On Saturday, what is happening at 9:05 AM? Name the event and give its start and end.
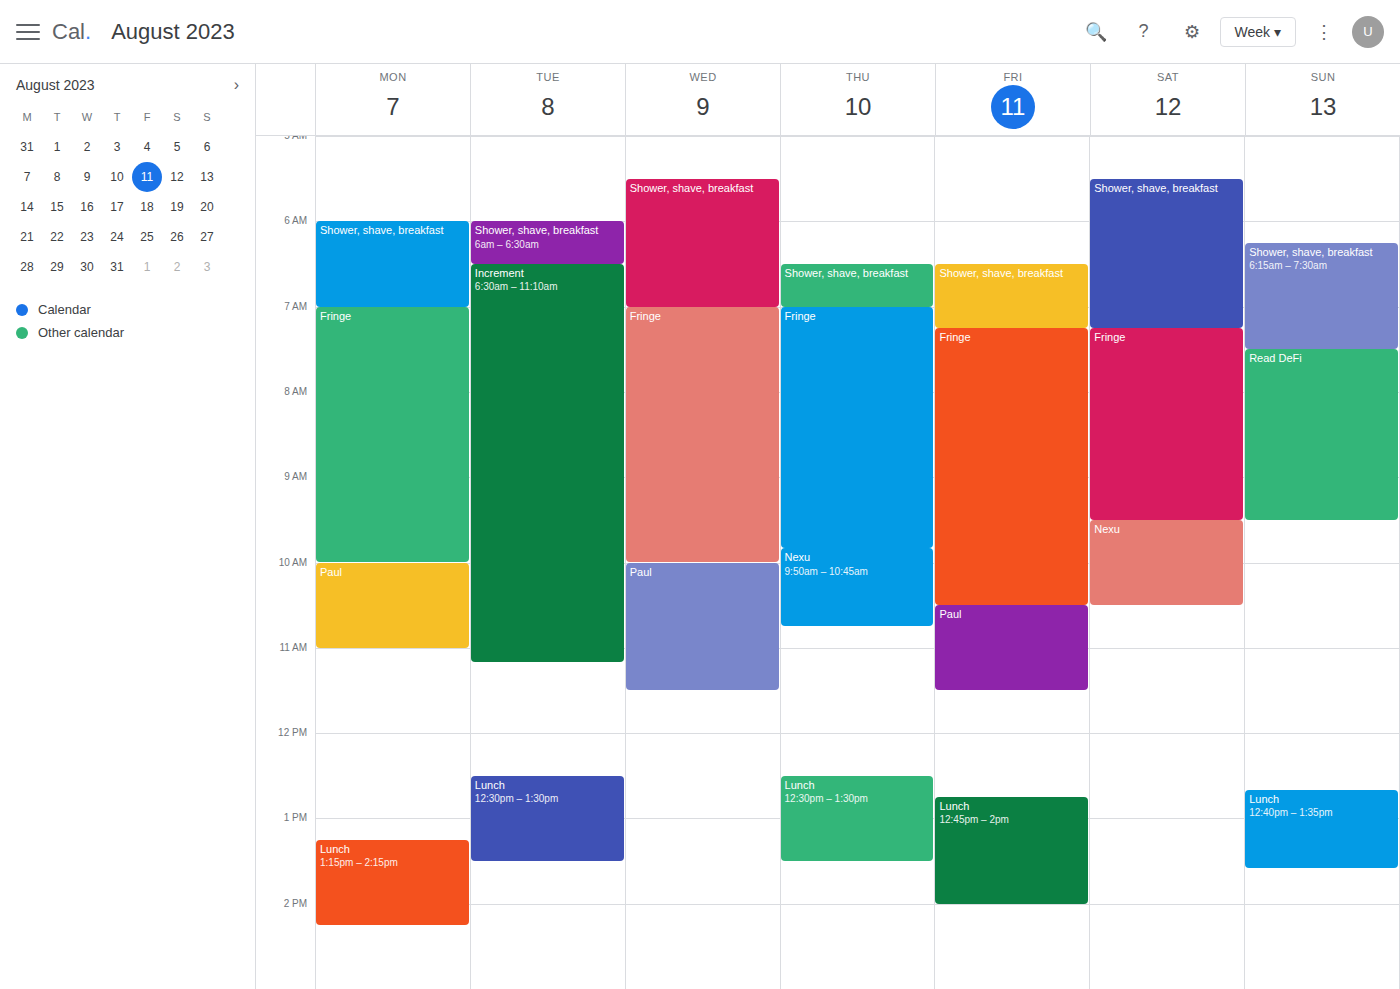
"Fringe", 7:15 AM to 9:30 AM